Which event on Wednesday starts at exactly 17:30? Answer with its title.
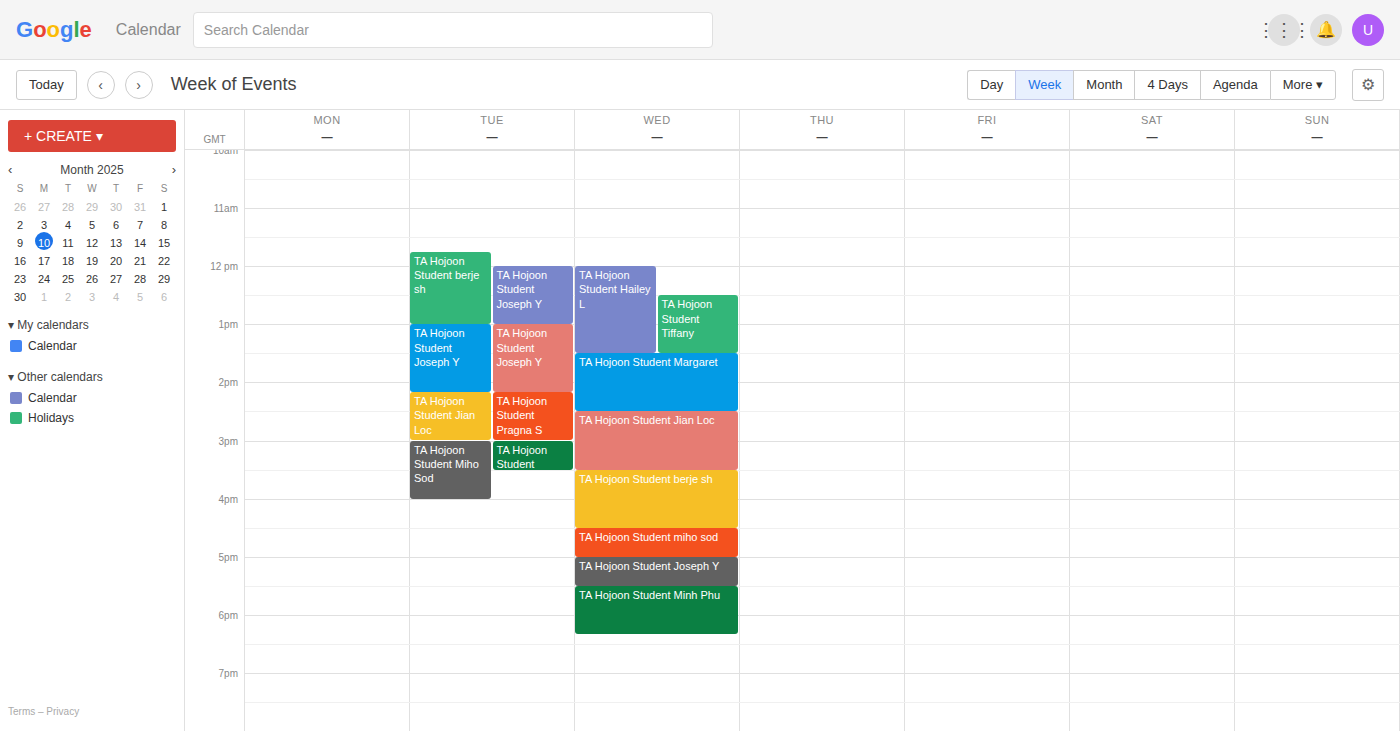
"TA Hojoon Student Minh Phu"